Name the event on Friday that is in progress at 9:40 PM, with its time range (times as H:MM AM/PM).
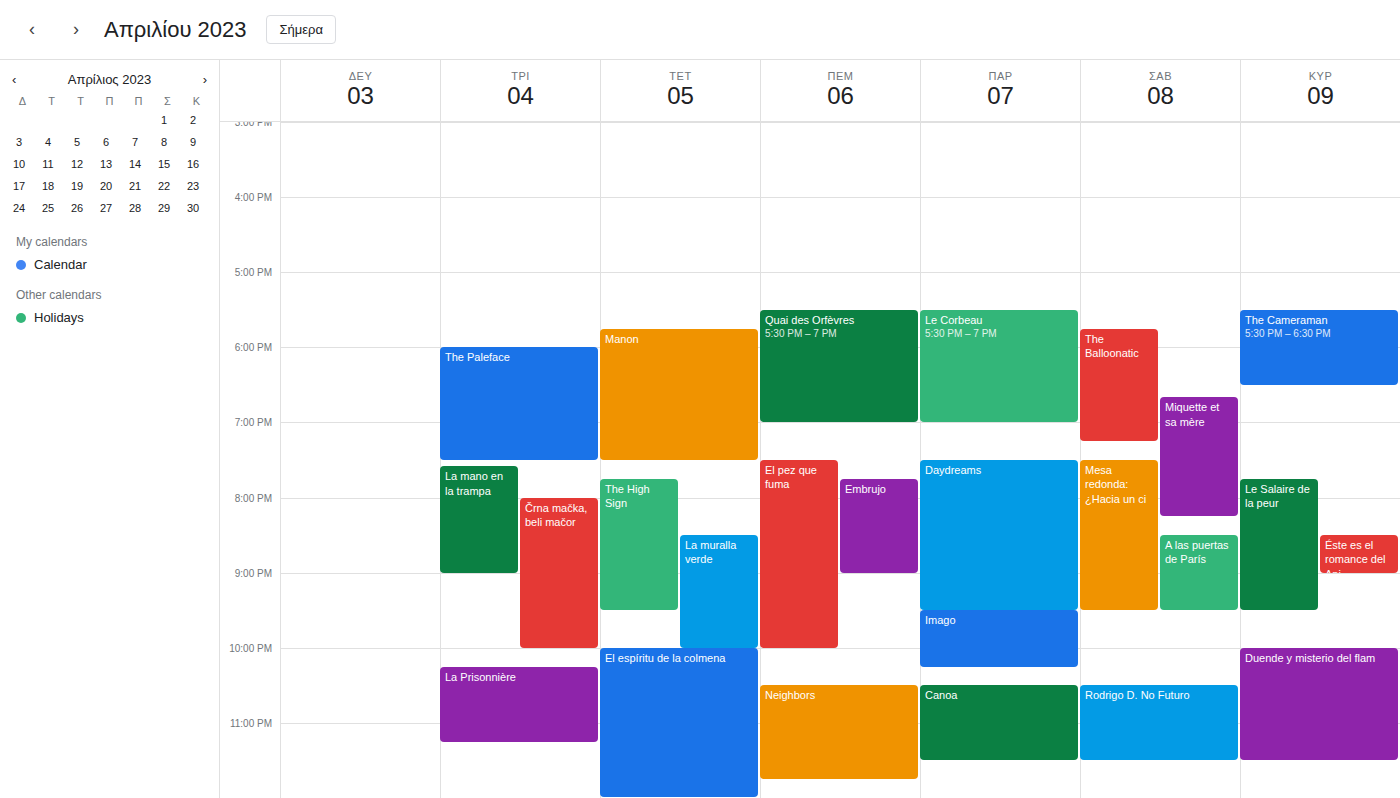
"Imago", 9:30 PM to 10:15 PM